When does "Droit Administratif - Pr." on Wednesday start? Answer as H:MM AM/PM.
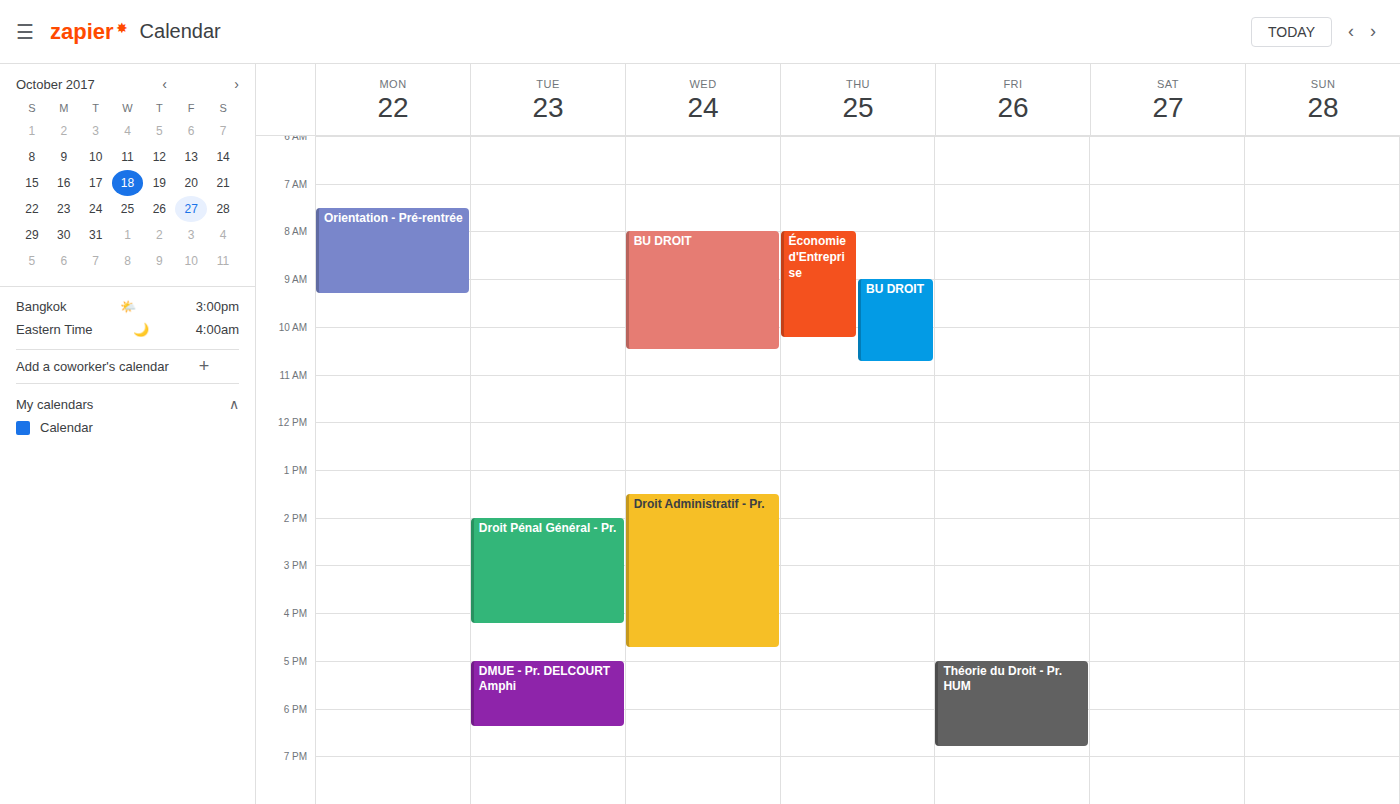
1:30 PM